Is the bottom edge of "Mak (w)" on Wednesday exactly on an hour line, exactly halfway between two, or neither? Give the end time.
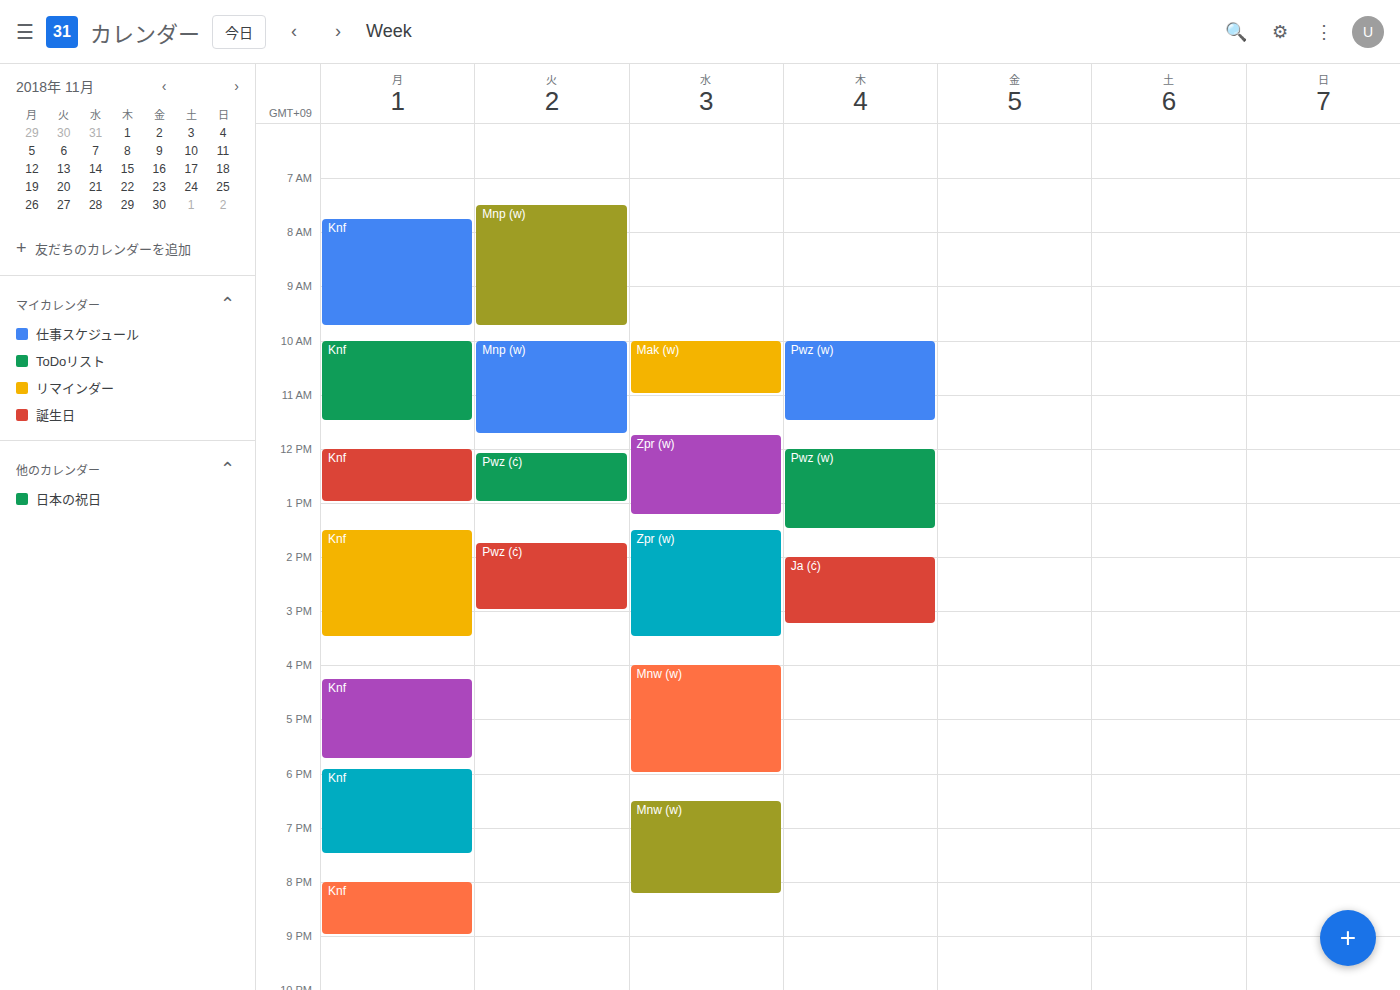
11:00 AM -- exactly on the 11 AM line.